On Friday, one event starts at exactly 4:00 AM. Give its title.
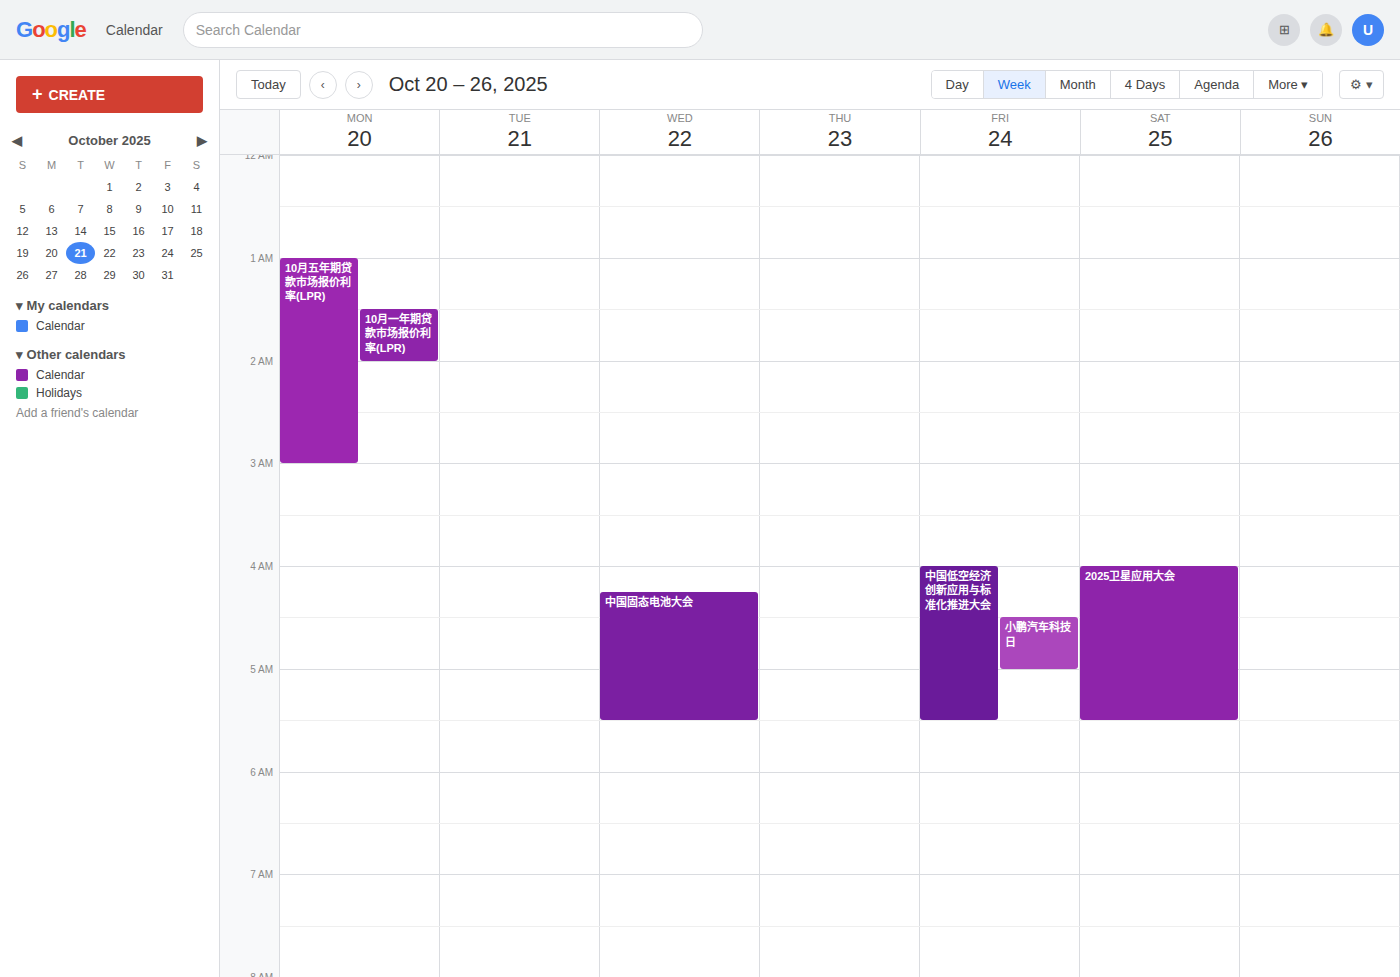
"中国低空经济创新应用与标准化推进大会"